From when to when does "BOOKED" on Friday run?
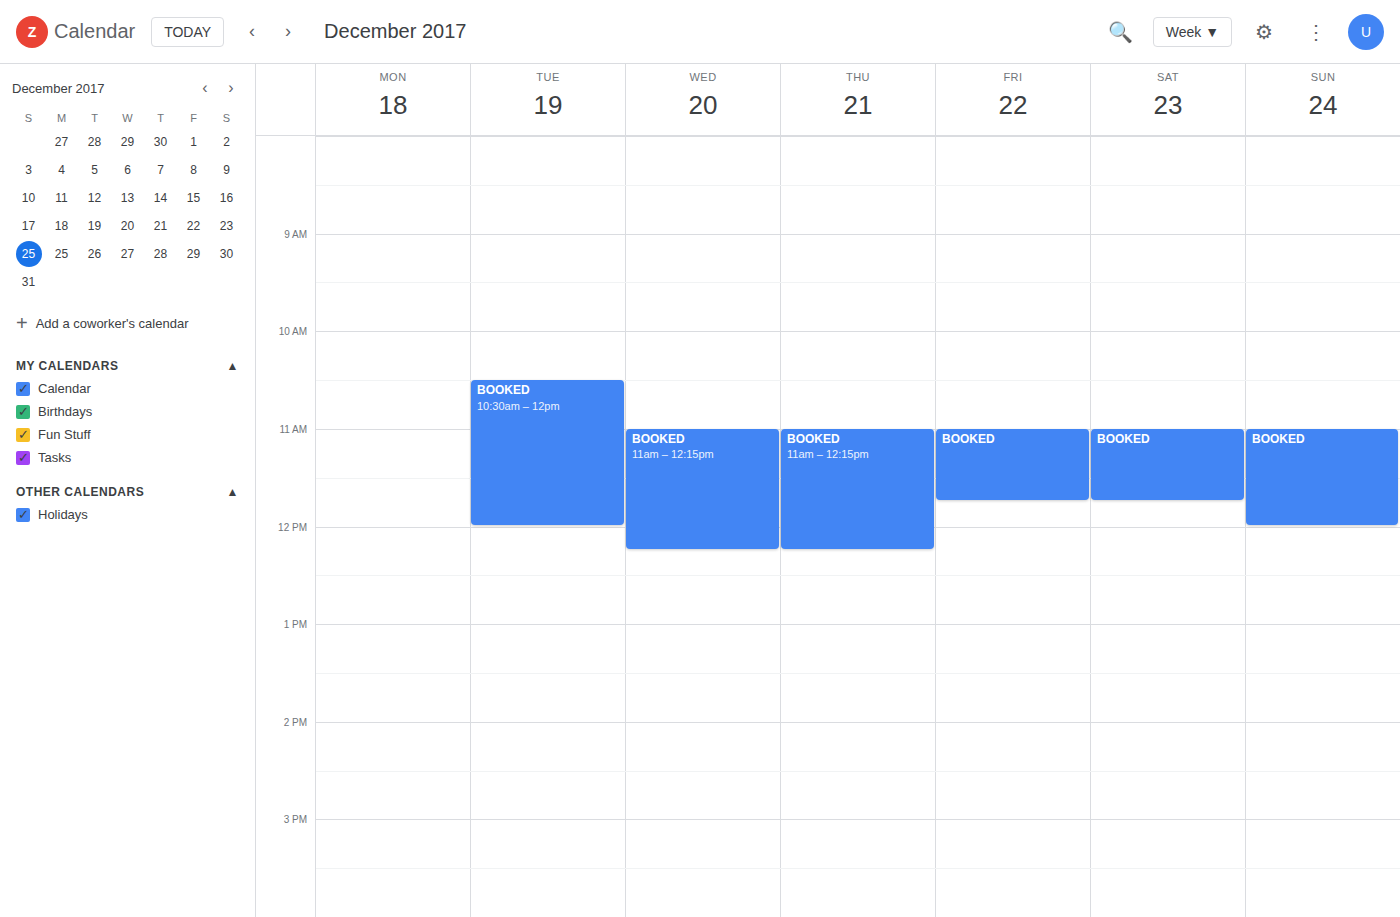
11:00 AM to 11:45 AM